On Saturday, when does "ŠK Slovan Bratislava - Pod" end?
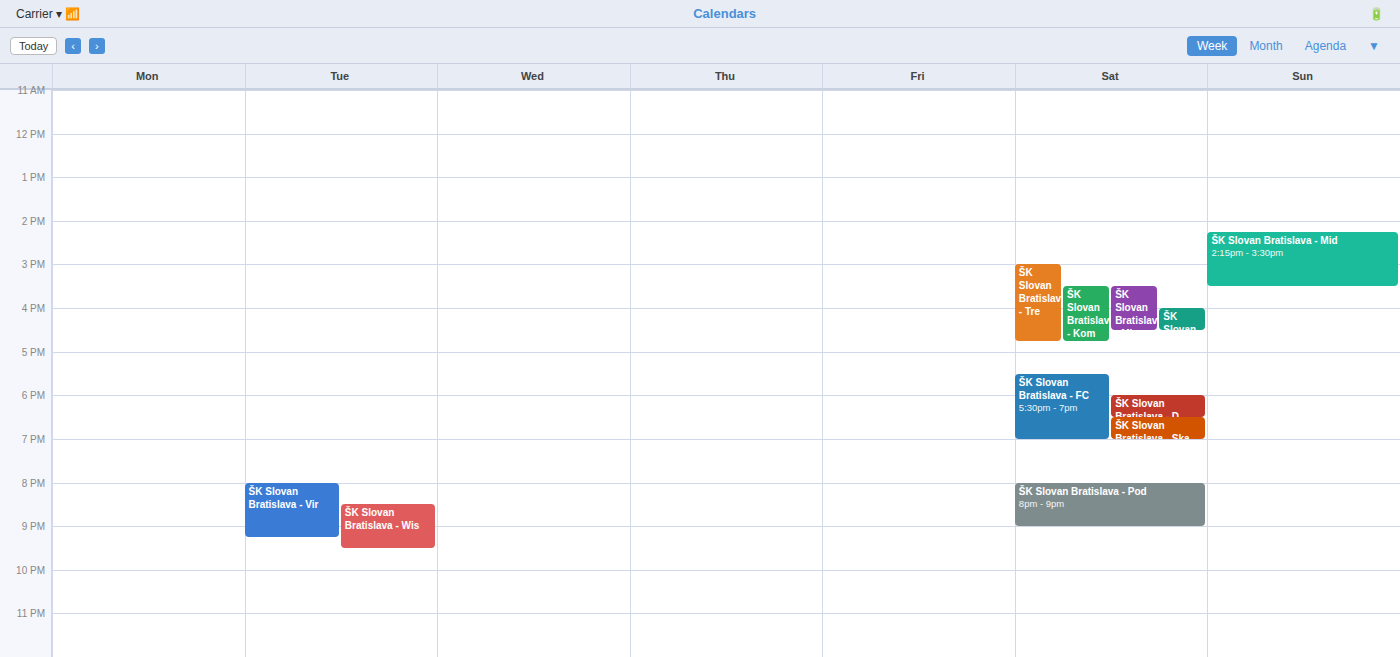
9:00 PM